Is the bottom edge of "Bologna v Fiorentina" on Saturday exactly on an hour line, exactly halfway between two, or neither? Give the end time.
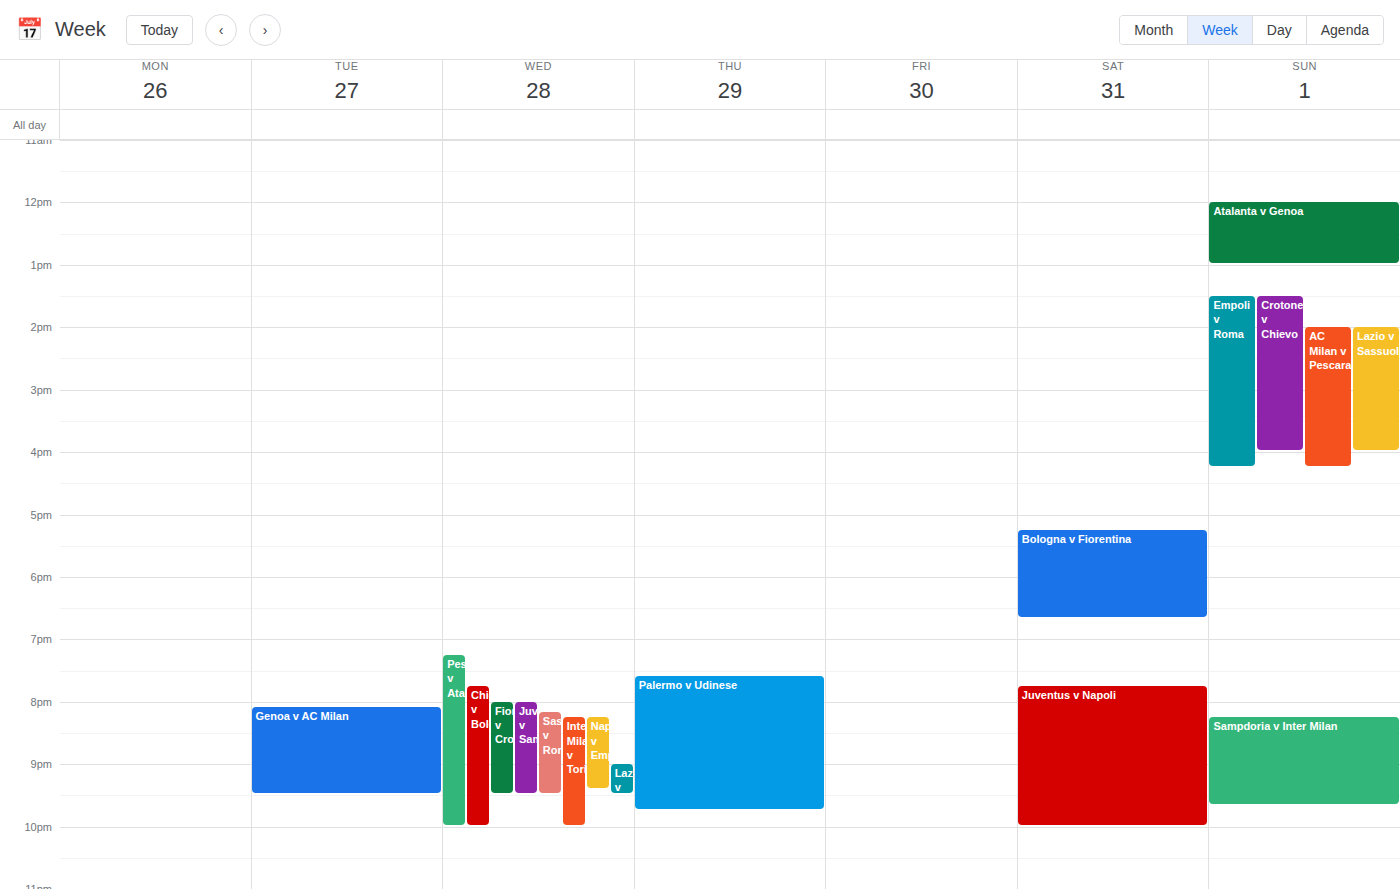
6:40 PM -- neither: 40 minutes below the 6 PM line and 20 minutes above the 7 PM line.